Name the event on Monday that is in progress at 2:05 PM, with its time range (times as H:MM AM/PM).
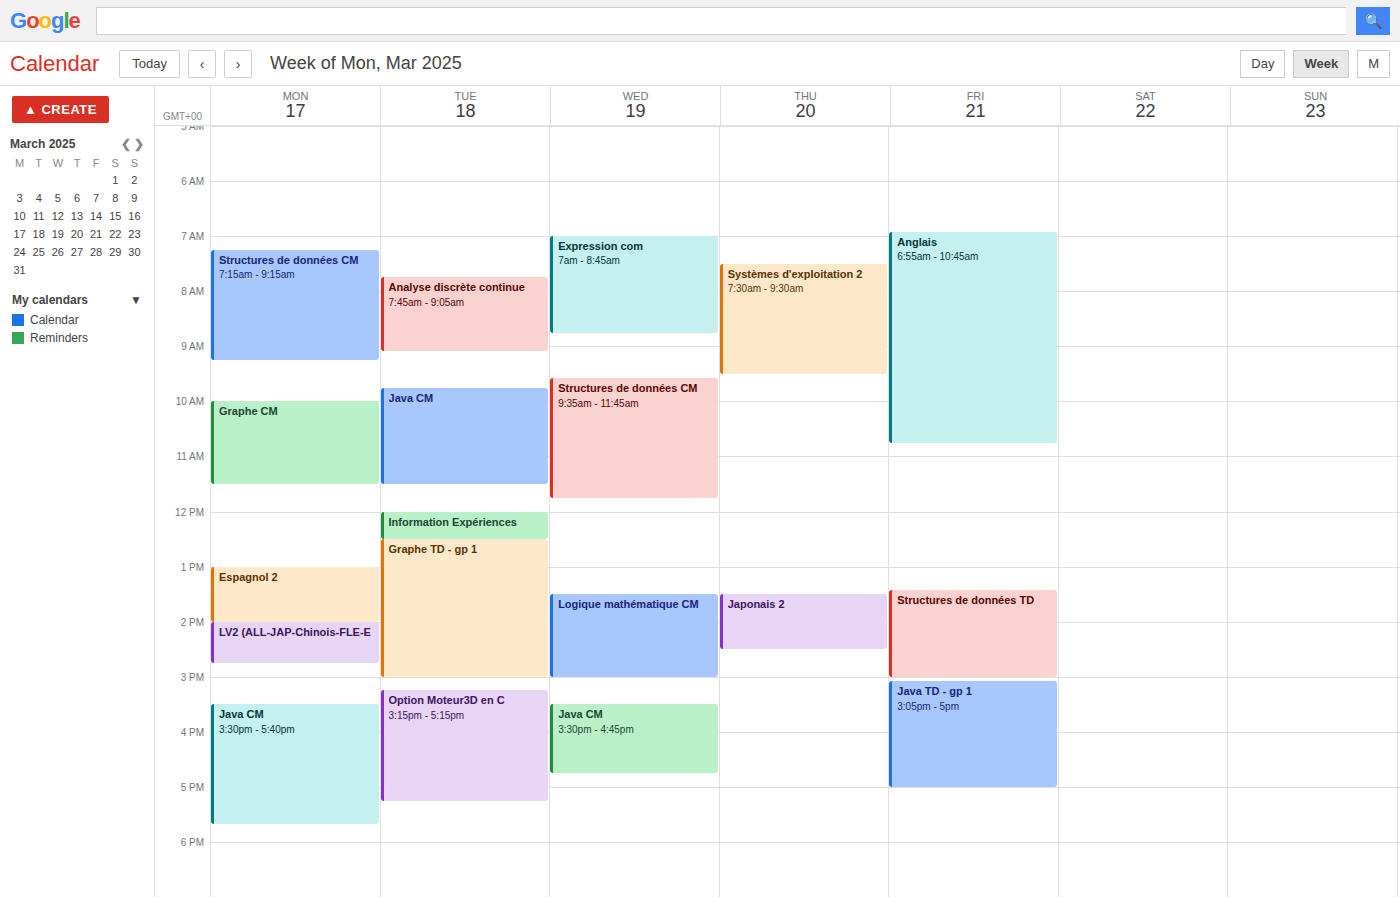
"LV2 (ALL-JAP-Chinois-FLE-E", 2:00 PM to 2:45 PM